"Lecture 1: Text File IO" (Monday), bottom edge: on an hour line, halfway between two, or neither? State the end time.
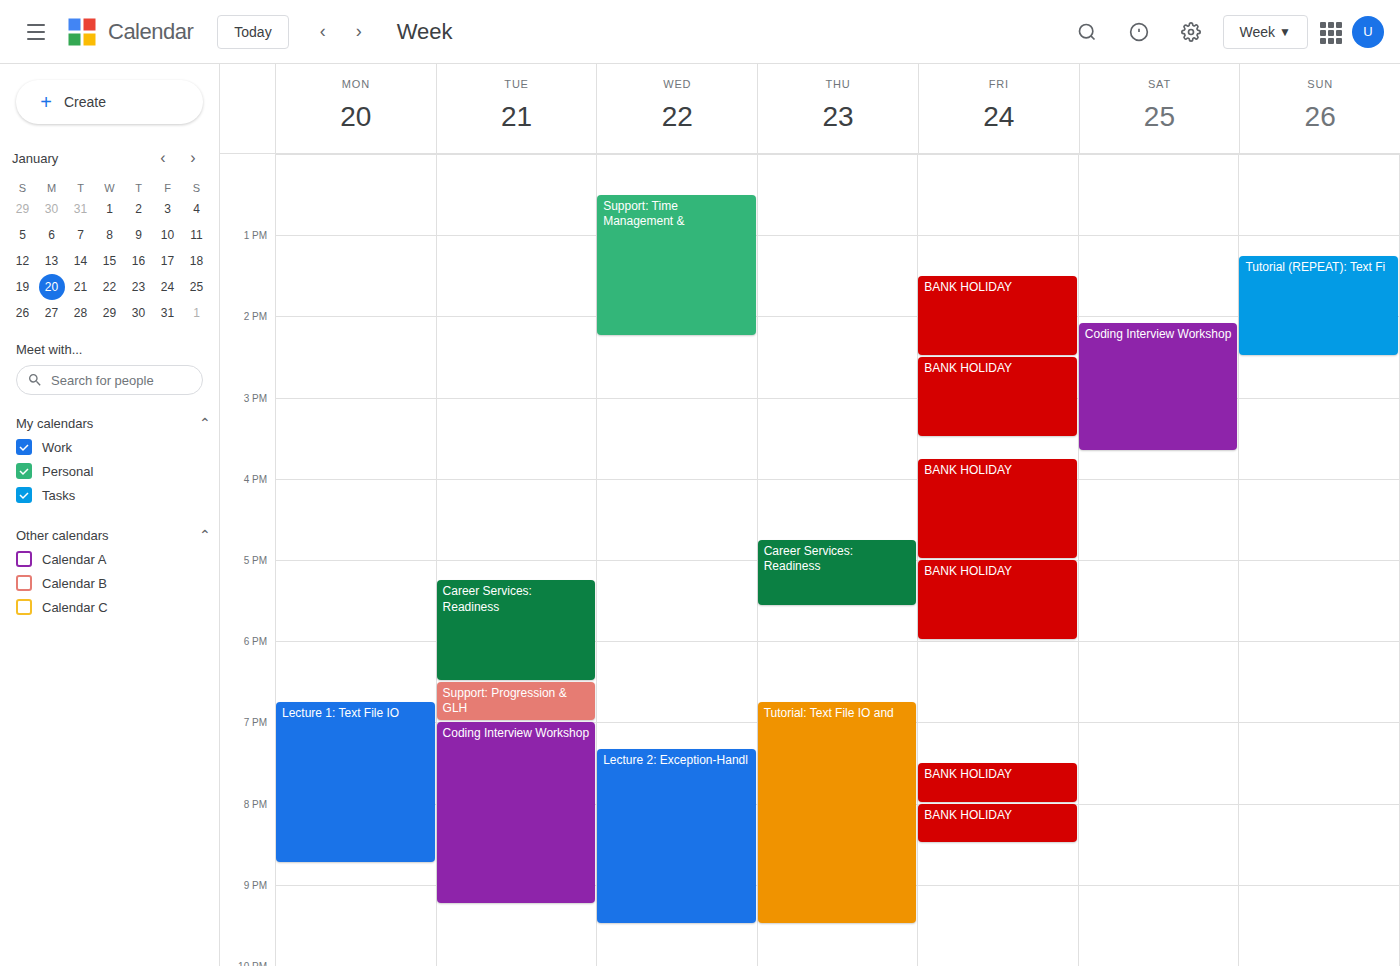
8:45 PM -- neither: three quarters of the way from the 8 PM line to the 9 PM line.